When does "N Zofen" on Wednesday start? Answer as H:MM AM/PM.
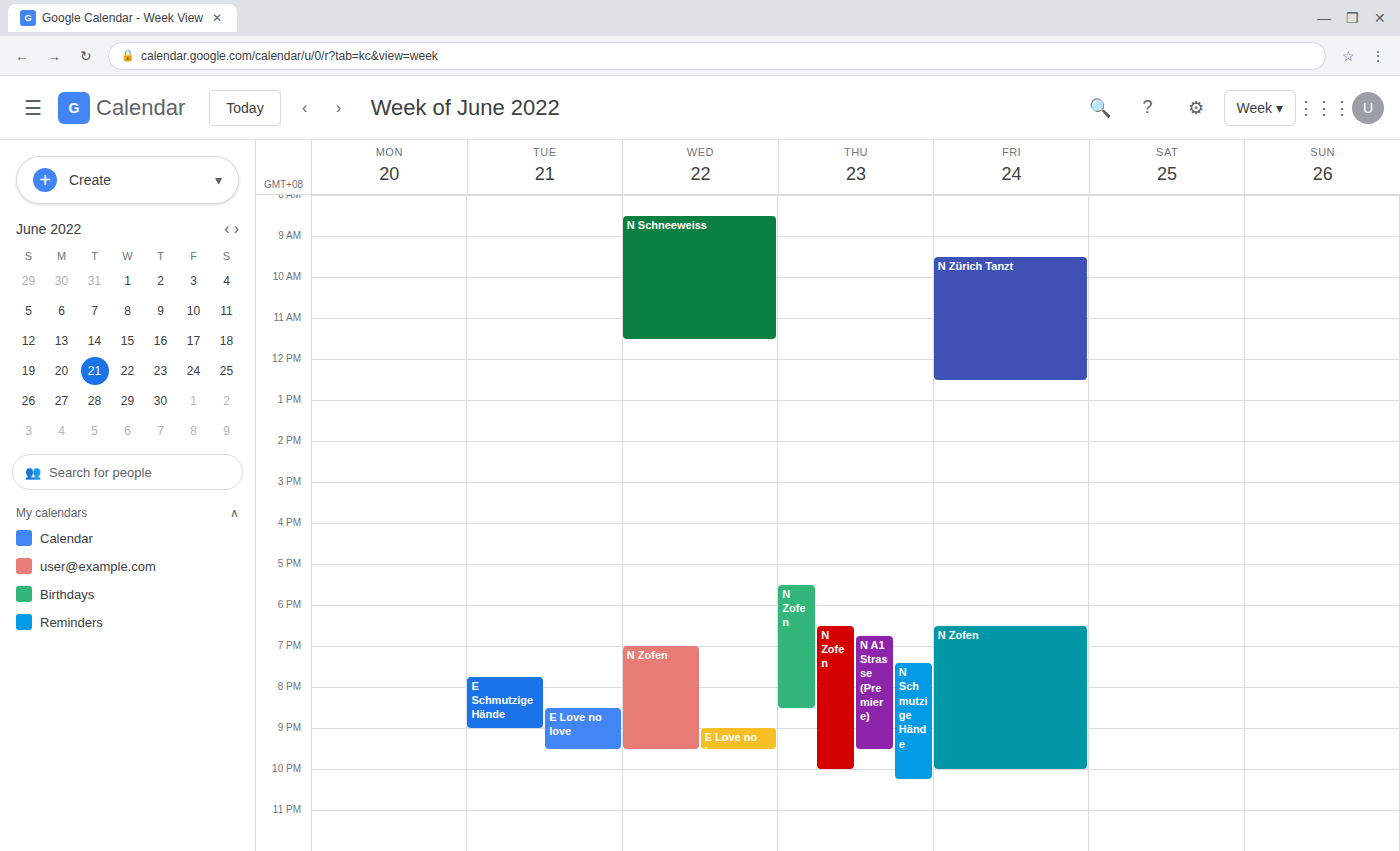
7:00 PM